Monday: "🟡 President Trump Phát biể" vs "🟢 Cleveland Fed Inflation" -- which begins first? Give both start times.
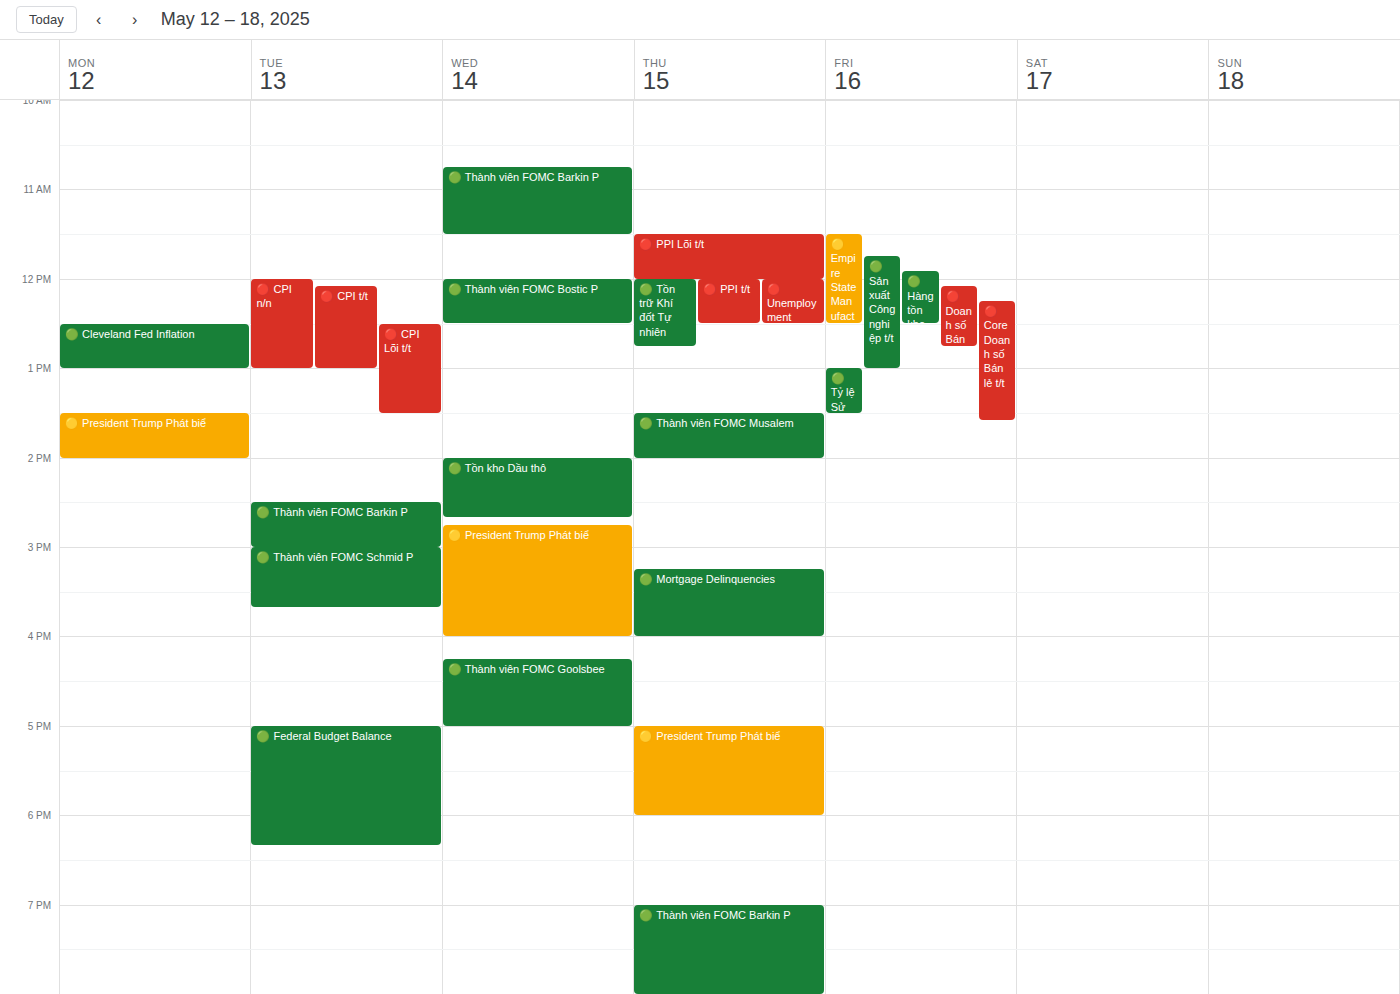
"🟢 Cleveland Fed Inflation" 12:30 PM; "🟡 President Trump Phát biể" 1:30 PM.